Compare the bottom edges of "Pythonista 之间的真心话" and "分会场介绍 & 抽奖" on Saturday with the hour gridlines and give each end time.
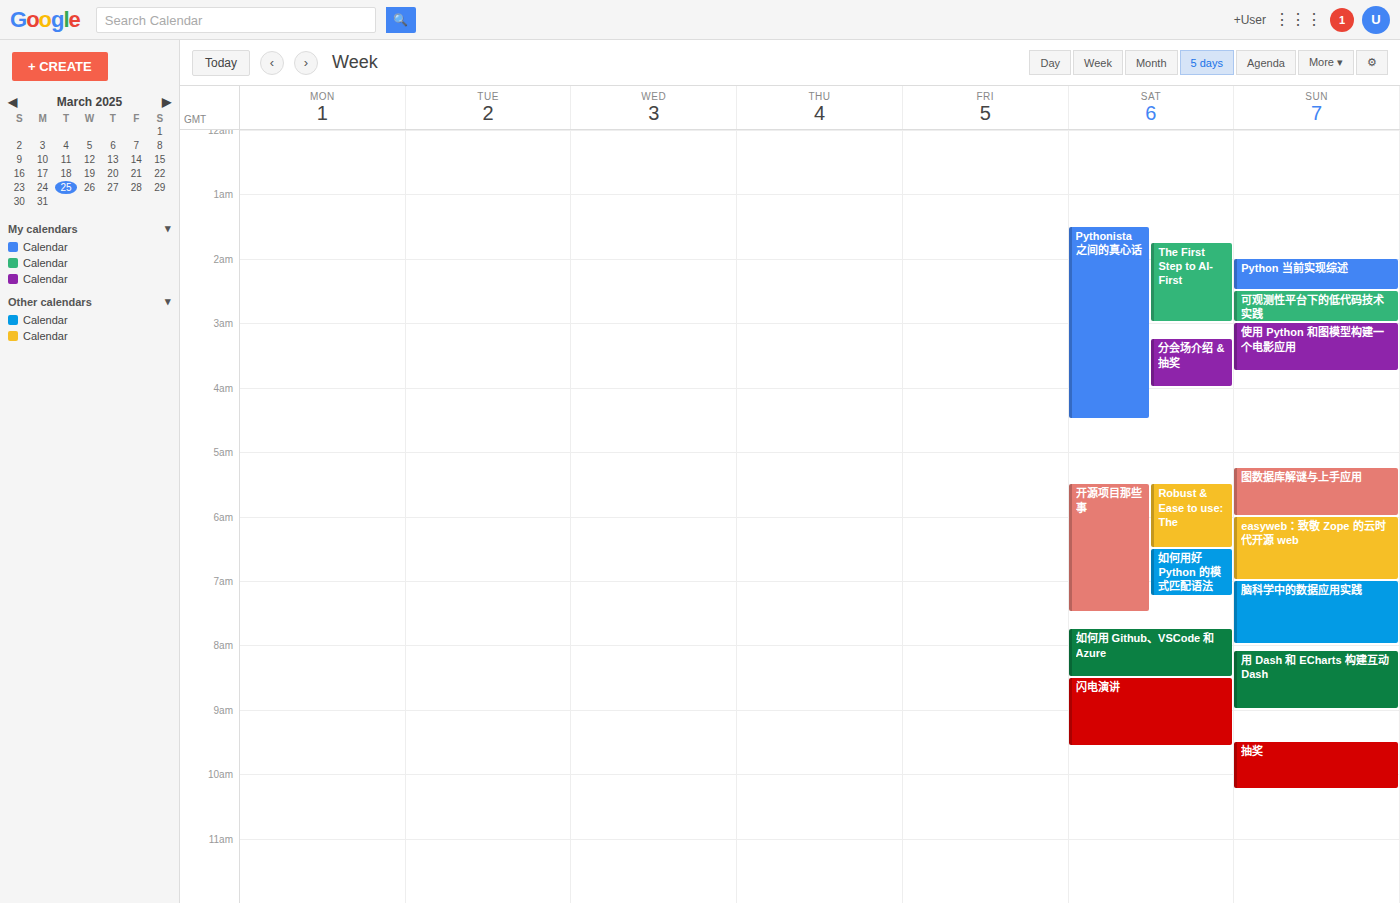
"Pythonista 之间的真心话": 4:30 AM, halfway between the 4 AM and 5 AM lines. "分会场介绍 & 抽奖": 4:00 AM, exactly on the 4 AM line.